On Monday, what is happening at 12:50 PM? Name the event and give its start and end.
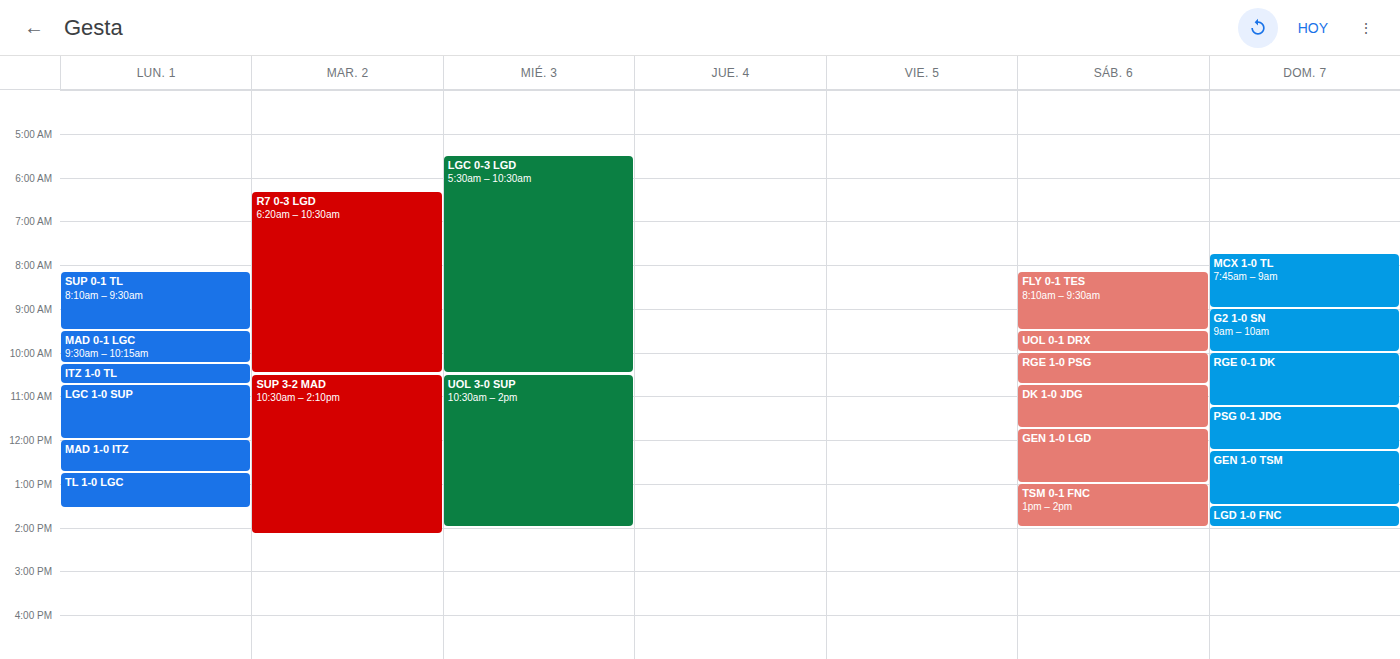
"TL 1-0 LGC", 12:45 PM to 1:35 PM